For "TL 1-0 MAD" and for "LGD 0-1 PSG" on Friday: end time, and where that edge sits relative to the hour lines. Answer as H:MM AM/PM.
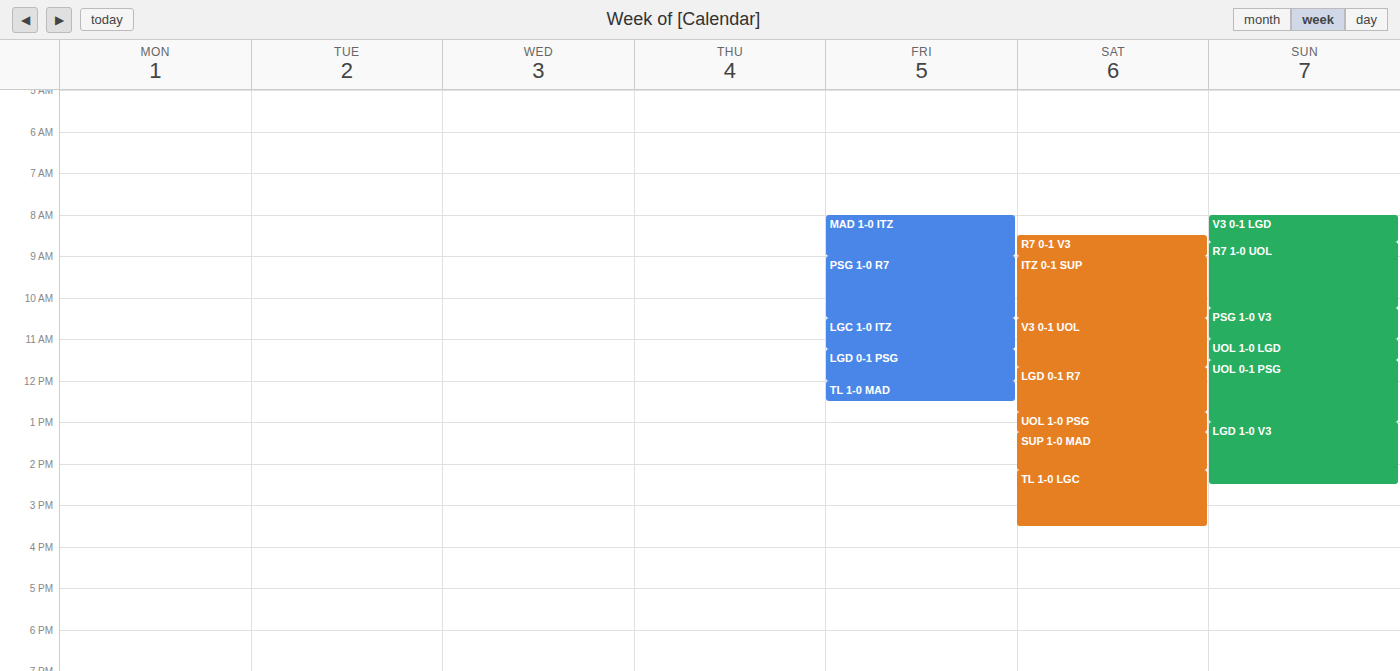
"TL 1-0 MAD": 12:30 PM, halfway between the 12 PM and 1 PM lines. "LGD 0-1 PSG": 12:00 PM, exactly on the 12 PM line.